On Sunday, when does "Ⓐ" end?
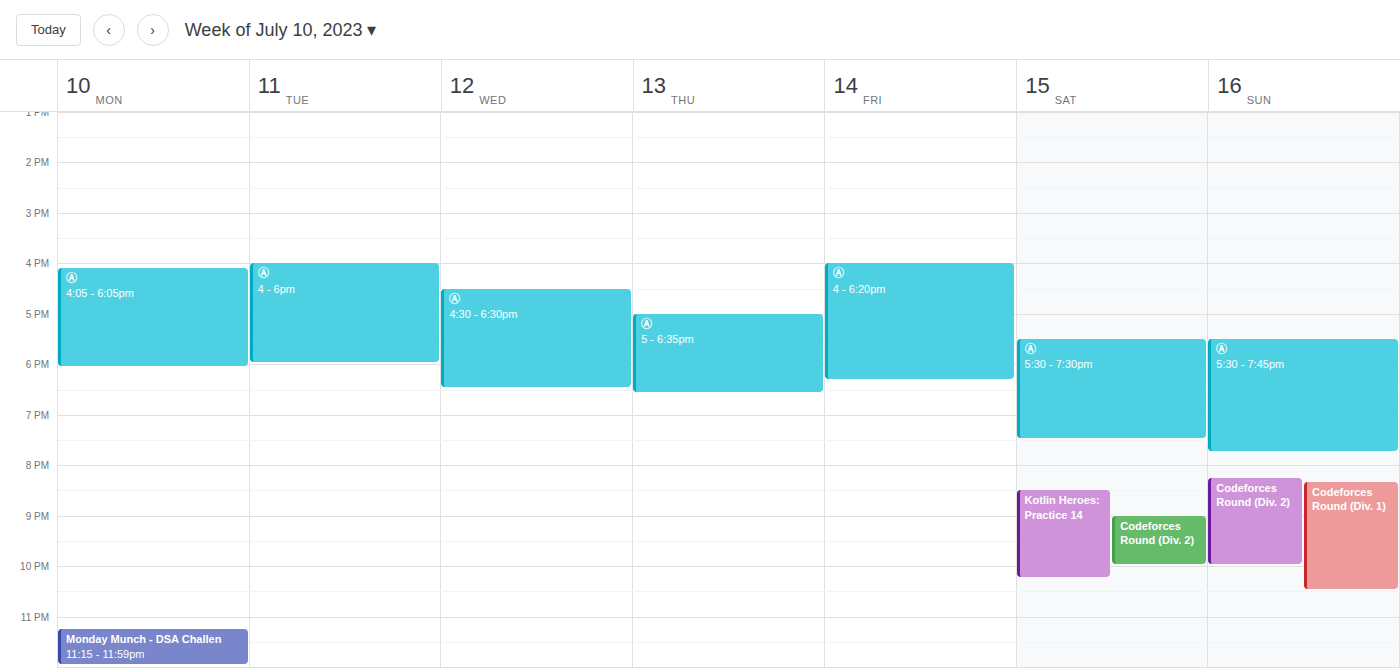
19:45